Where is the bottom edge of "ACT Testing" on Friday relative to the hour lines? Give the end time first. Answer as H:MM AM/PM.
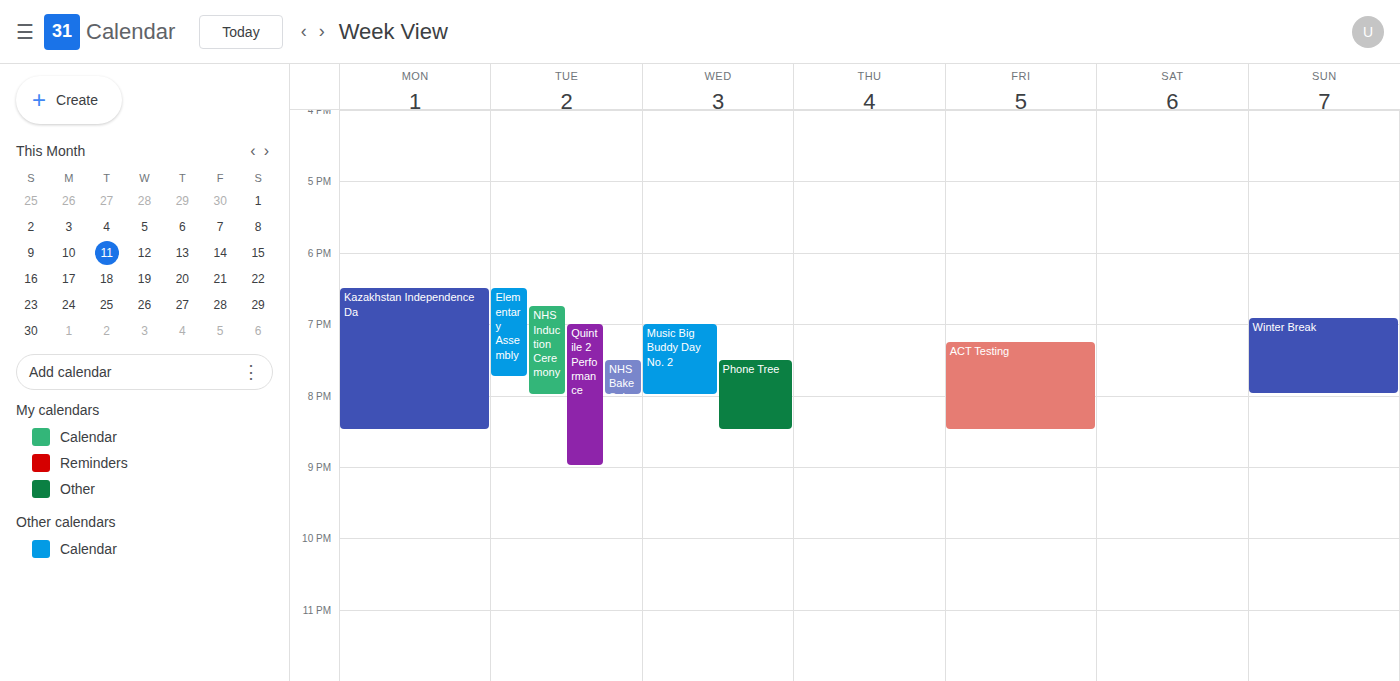
8:30 PM -- halfway between the 8 PM and 9 PM lines.